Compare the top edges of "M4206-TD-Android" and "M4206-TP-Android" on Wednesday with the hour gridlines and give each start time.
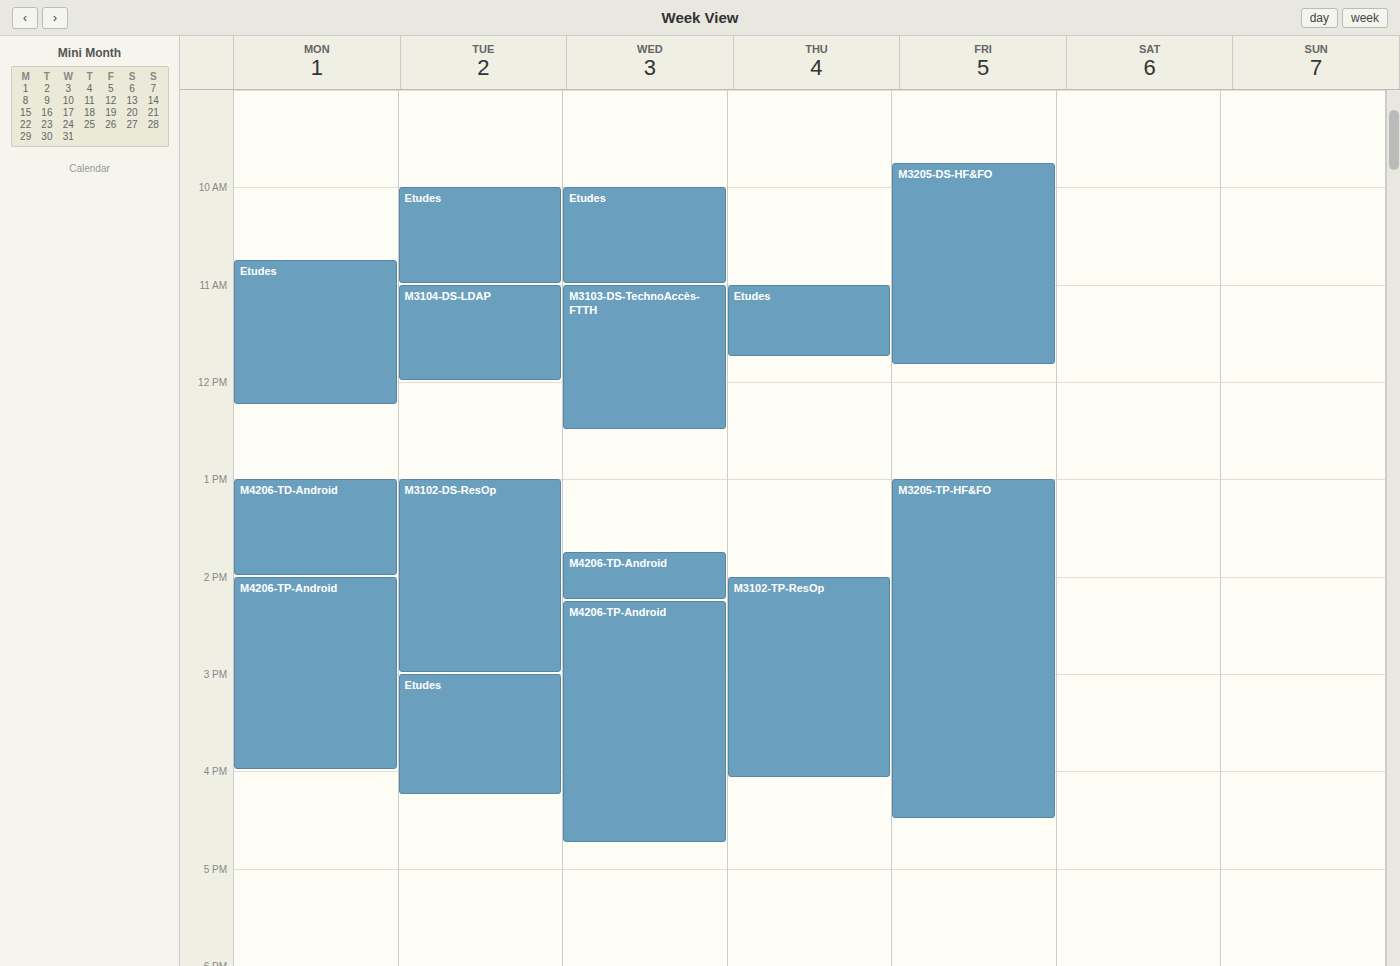
"M4206-TD-Android": 1:45 PM, neither: three quarters of the way from the 1 PM line to the 2 PM line. "M4206-TP-Android": 2:15 PM, neither: a quarter of the way from the 2 PM line to the 3 PM line.